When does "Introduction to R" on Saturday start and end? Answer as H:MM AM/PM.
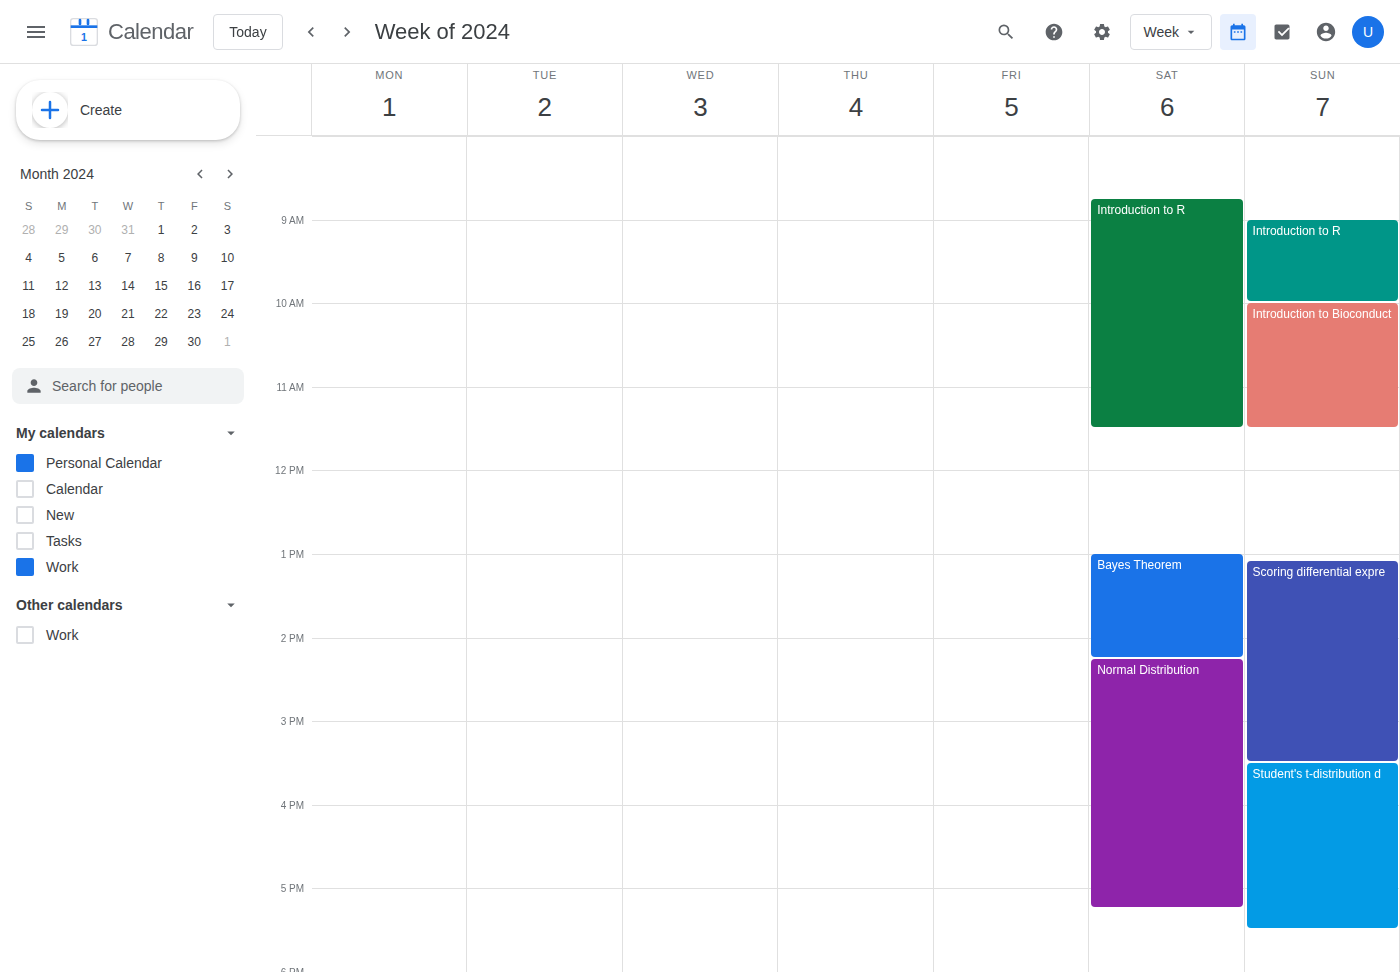
8:45 AM to 11:30 AM